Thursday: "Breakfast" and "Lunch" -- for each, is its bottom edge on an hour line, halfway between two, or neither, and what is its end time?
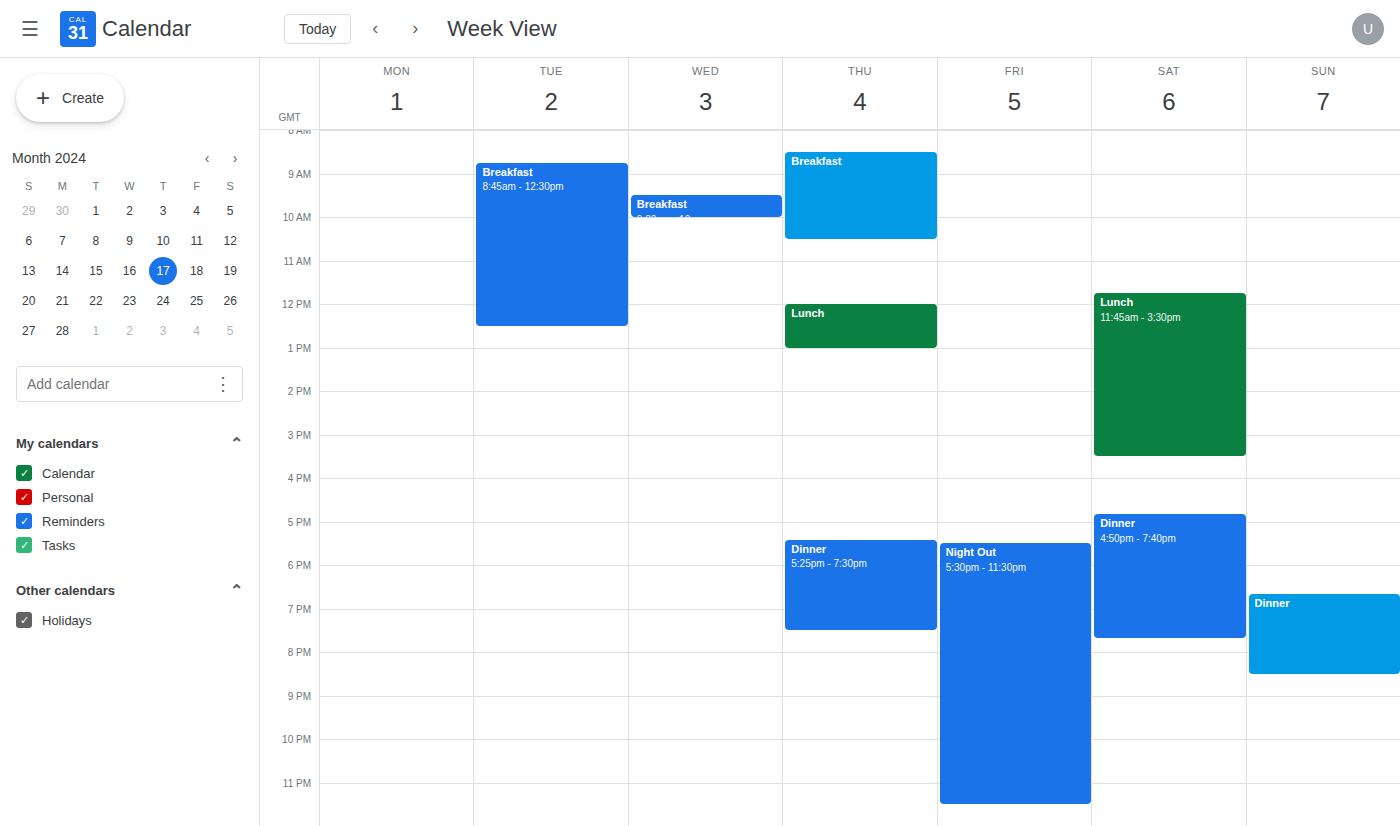
"Breakfast": 10:30 AM, halfway between the 10 AM and 11 AM lines. "Lunch": 1:00 PM, exactly on the 1 PM line.